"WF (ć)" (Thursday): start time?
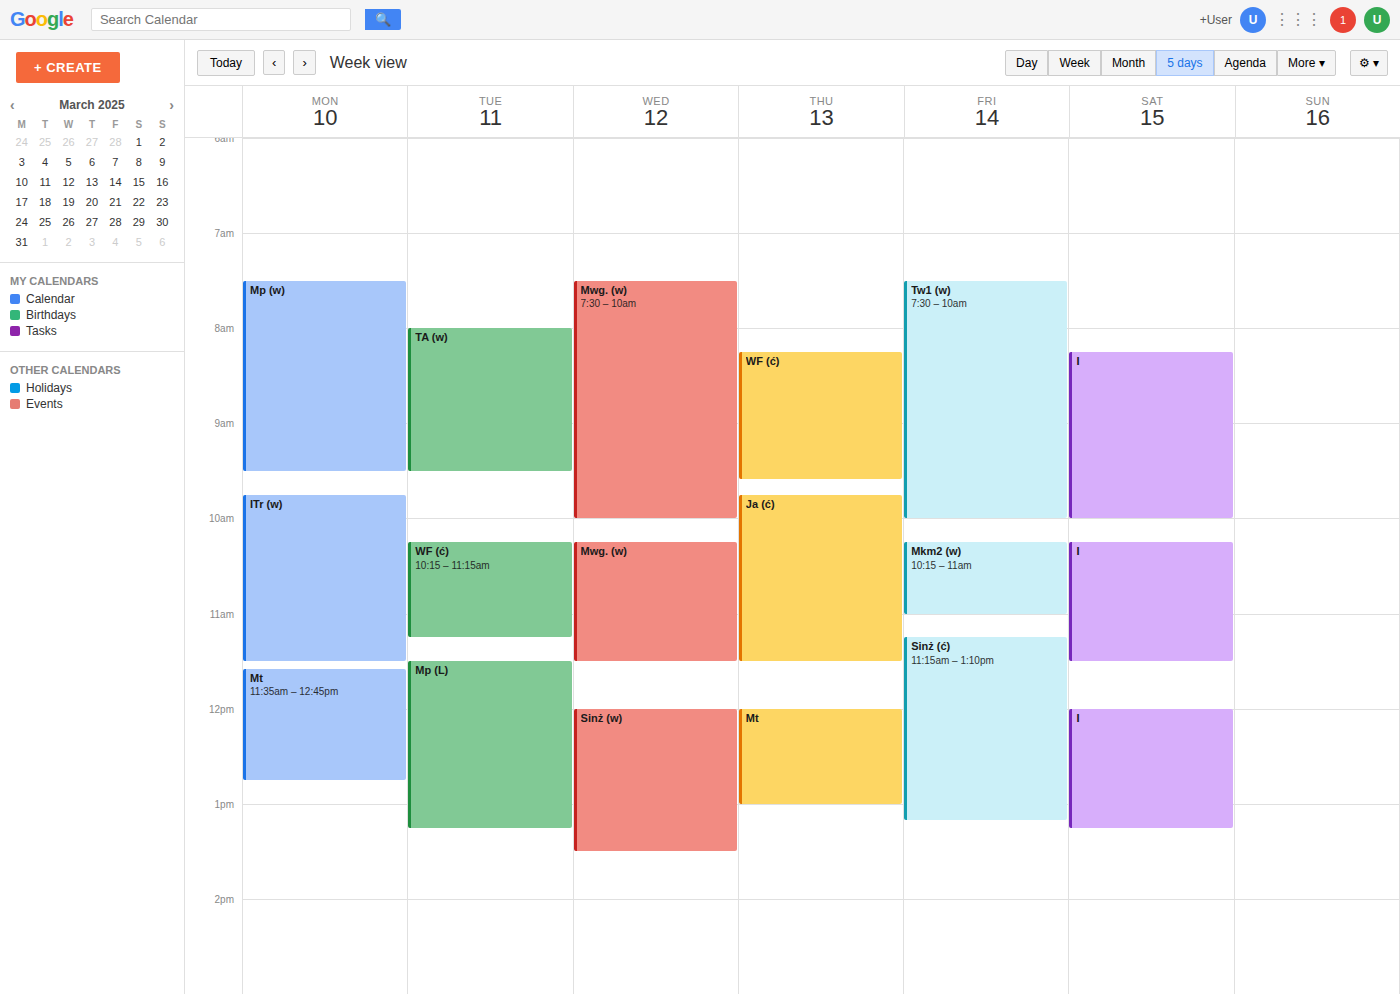
8:15 AM